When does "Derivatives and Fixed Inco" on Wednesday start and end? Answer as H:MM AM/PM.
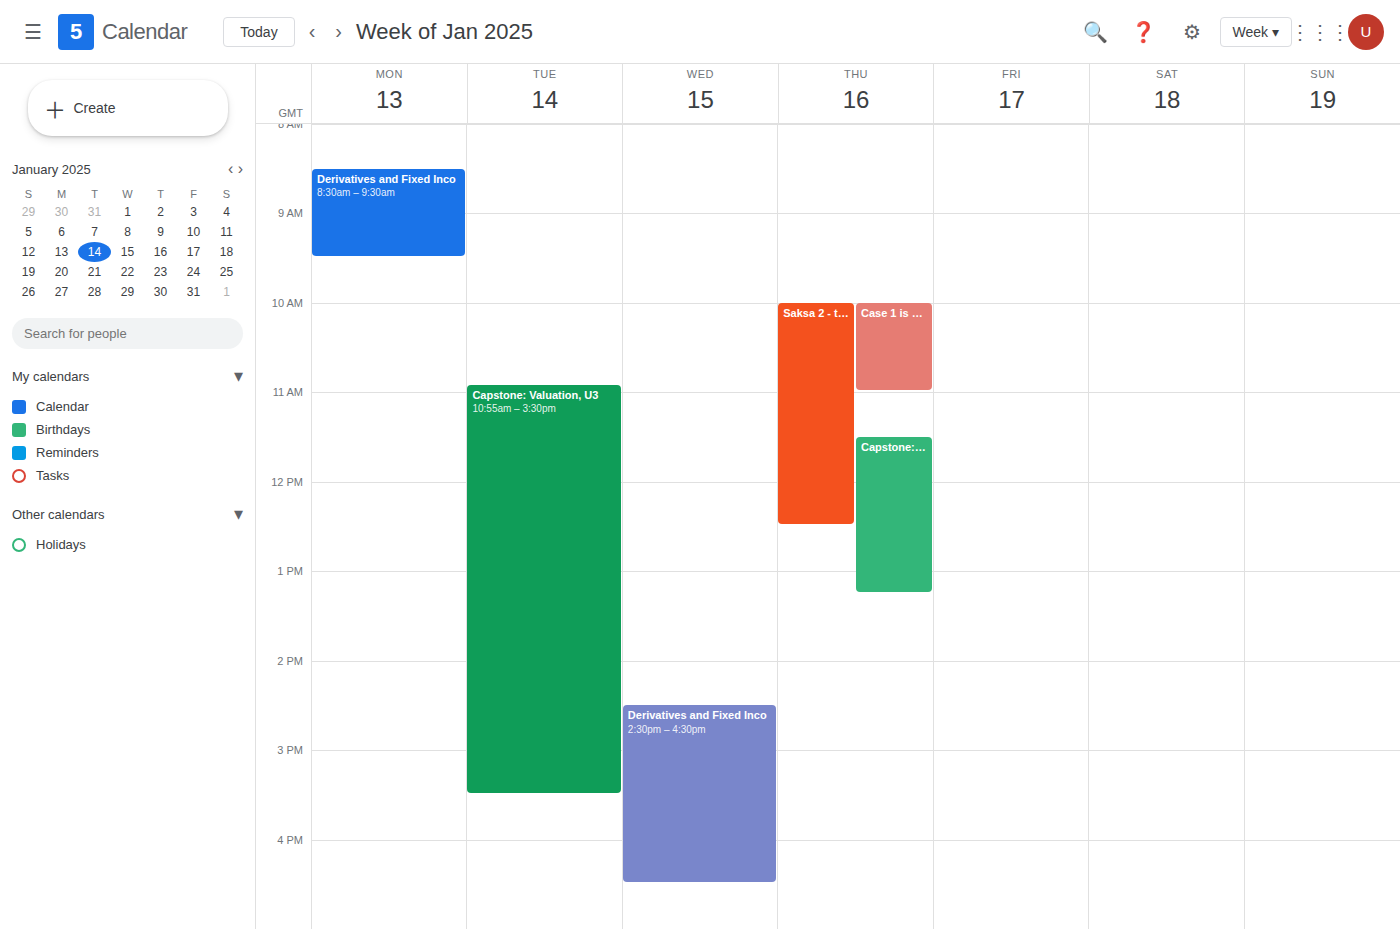
2:30 PM to 4:30 PM